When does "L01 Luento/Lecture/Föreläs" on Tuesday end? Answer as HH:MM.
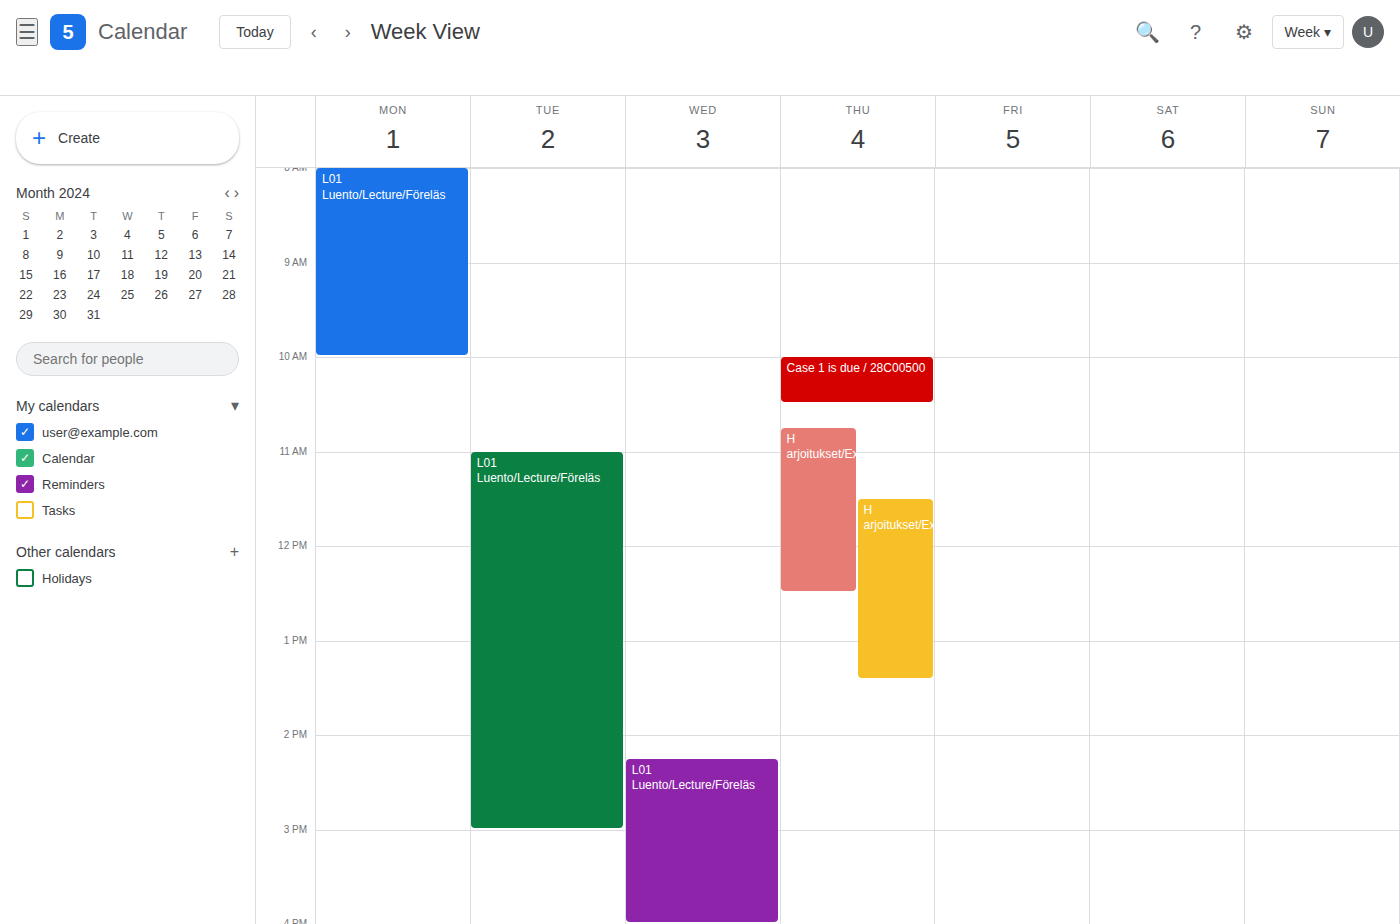
15:00